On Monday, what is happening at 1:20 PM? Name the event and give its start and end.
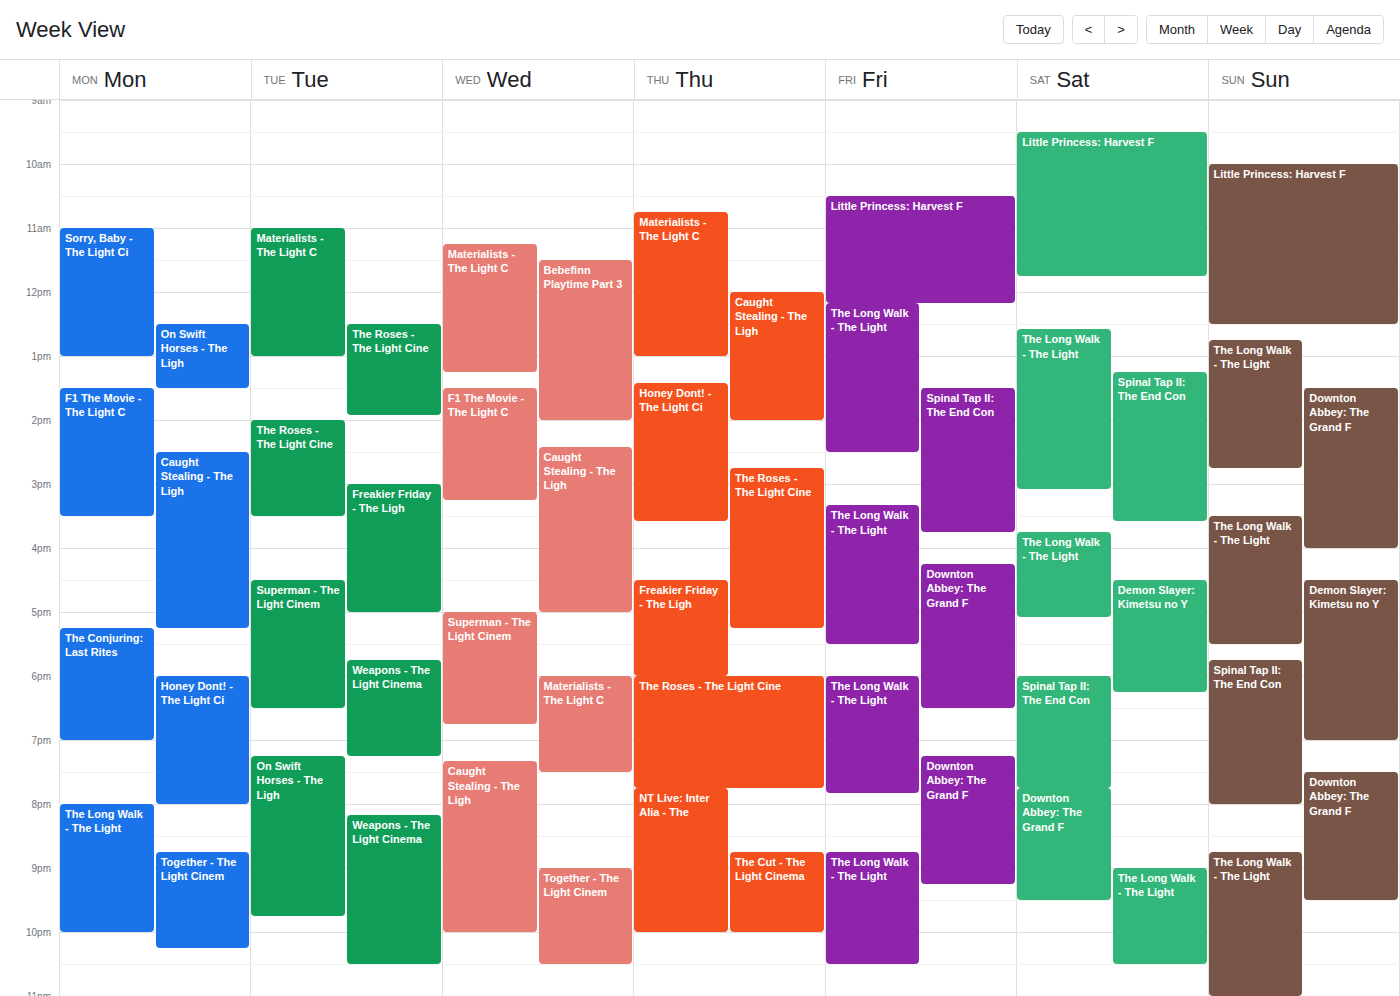
"On Swift Horses - The Ligh", 12:30 PM to 1:30 PM